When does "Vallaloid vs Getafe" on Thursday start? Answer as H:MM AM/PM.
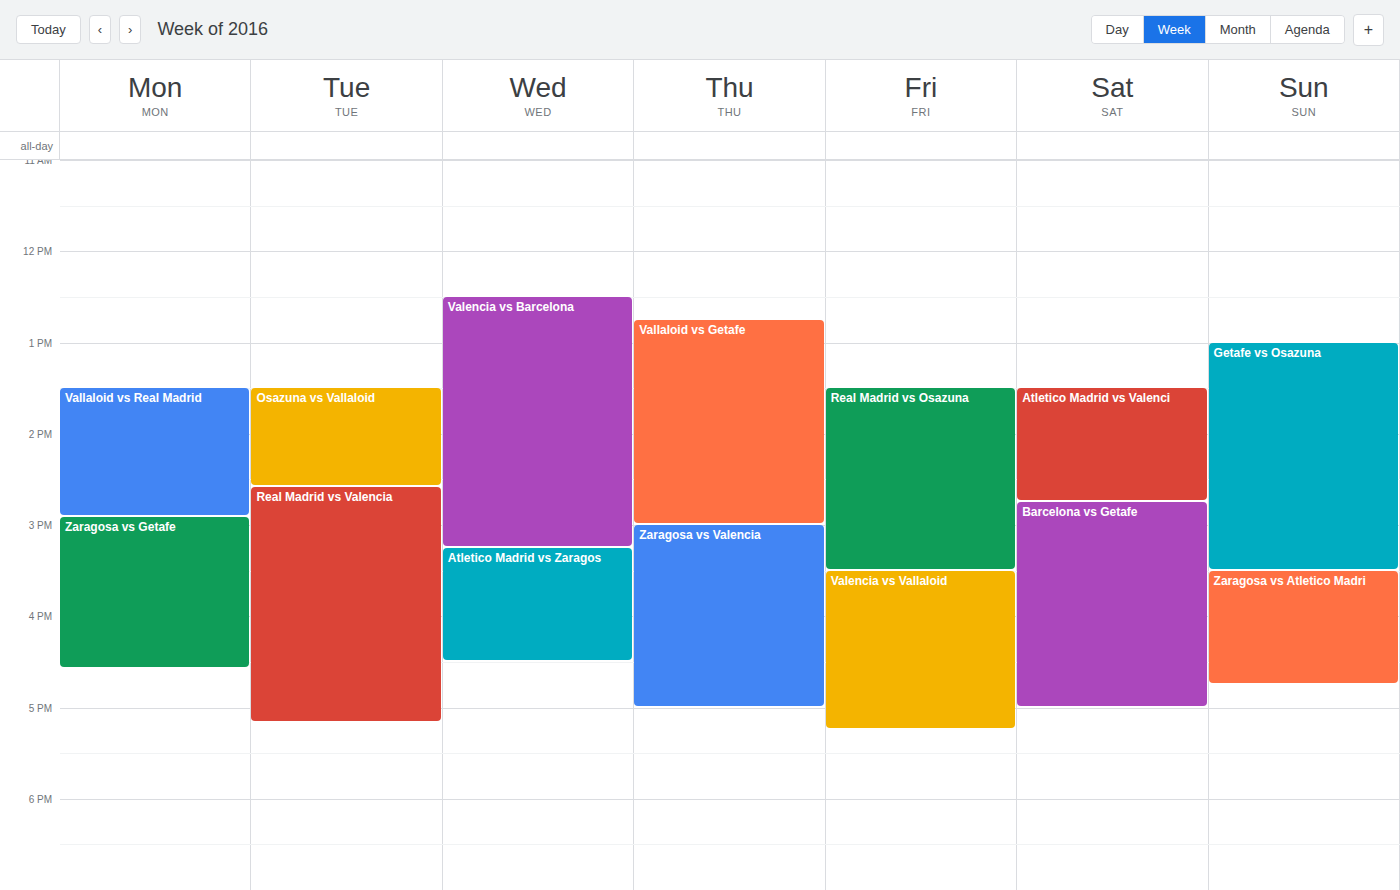
12:45 PM